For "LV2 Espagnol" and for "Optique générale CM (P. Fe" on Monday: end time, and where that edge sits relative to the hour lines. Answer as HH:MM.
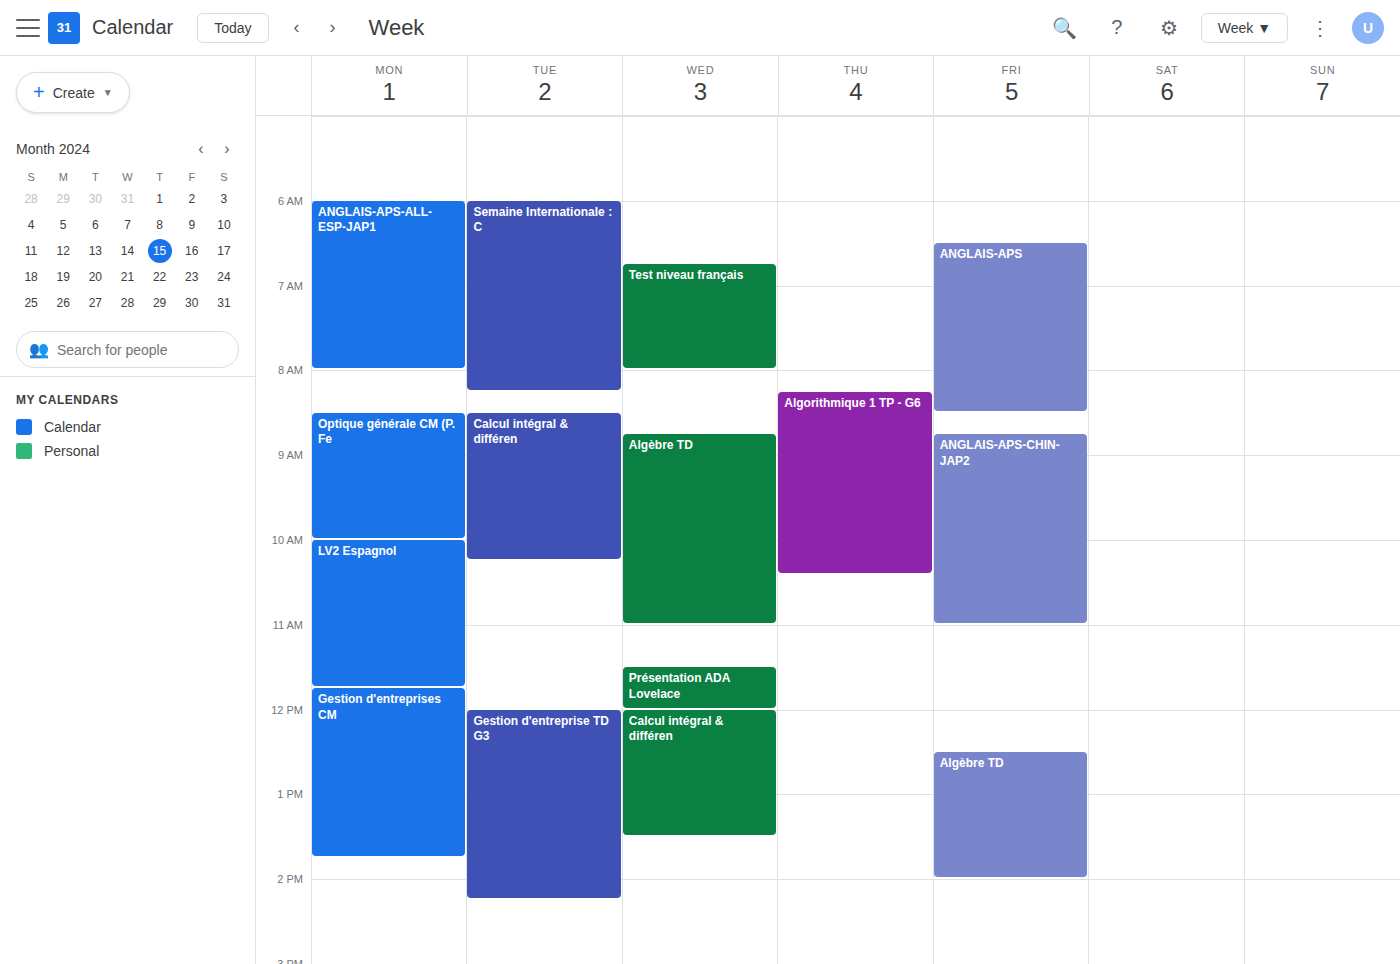
"LV2 Espagnol": 11:45, neither: three quarters of the way from the 11:00 line to the 12:00 line. "Optique générale CM (P. Fe": 10:00, exactly on the 10:00 line.